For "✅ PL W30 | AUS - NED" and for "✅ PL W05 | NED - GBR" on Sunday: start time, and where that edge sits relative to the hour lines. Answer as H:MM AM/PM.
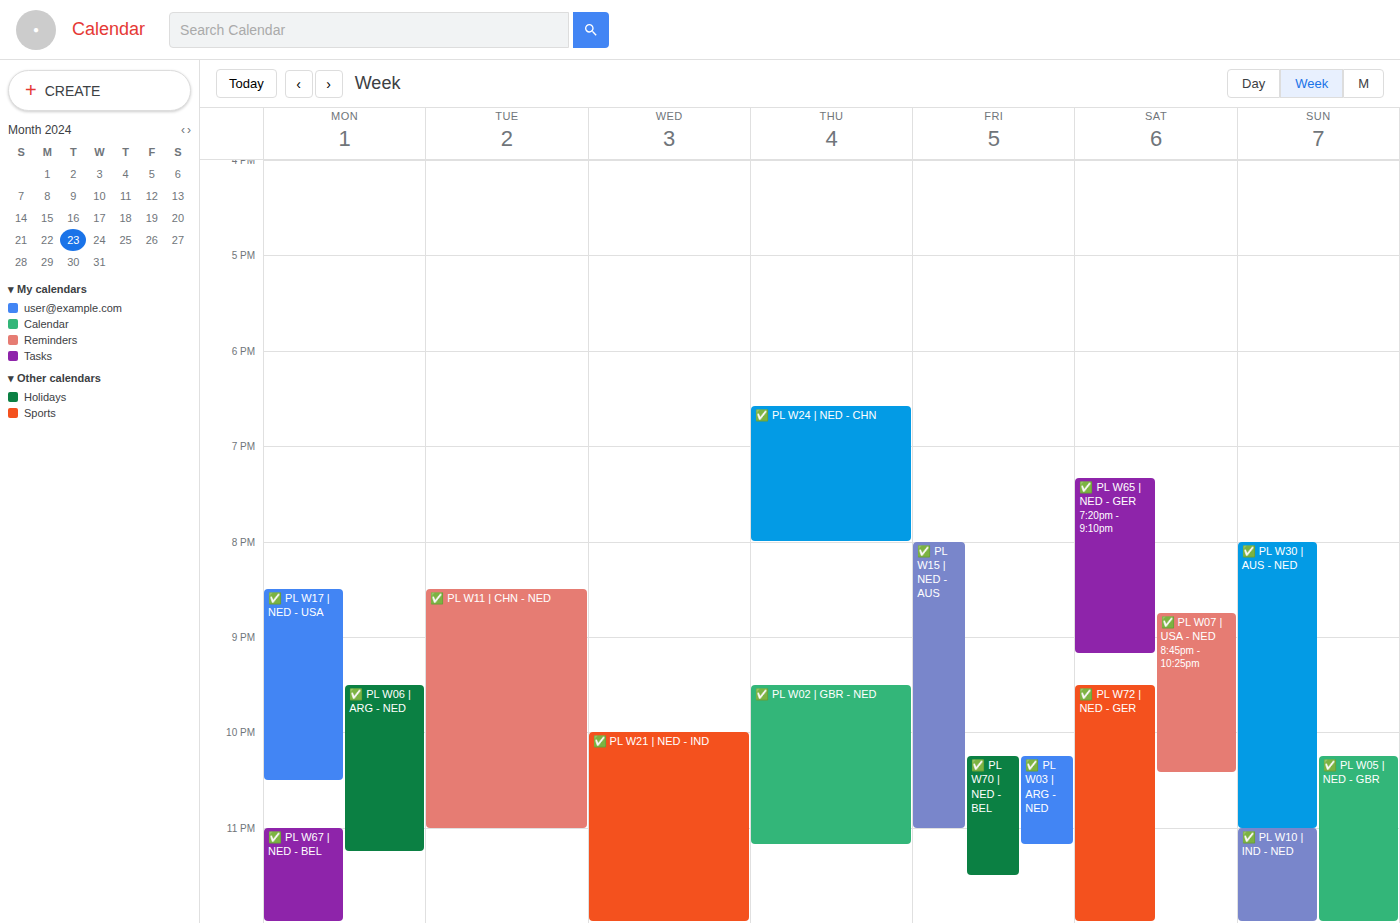
"✅ PL W30 | AUS - NED": 8:00 PM, exactly on the 8 PM line. "✅ PL W05 | NED - GBR": 10:15 PM, neither: a quarter of the way from the 10 PM line to the 11 PM line.